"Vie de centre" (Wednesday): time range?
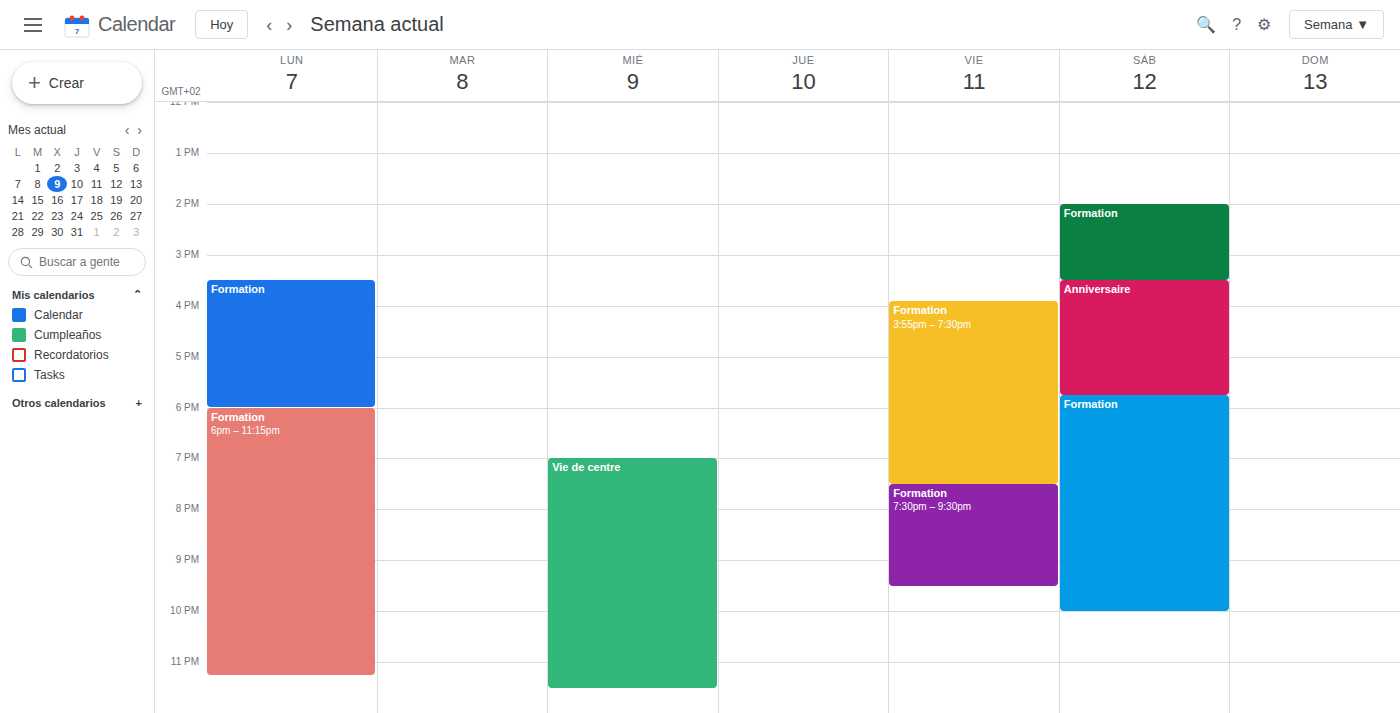
7:00 PM to 11:30 PM